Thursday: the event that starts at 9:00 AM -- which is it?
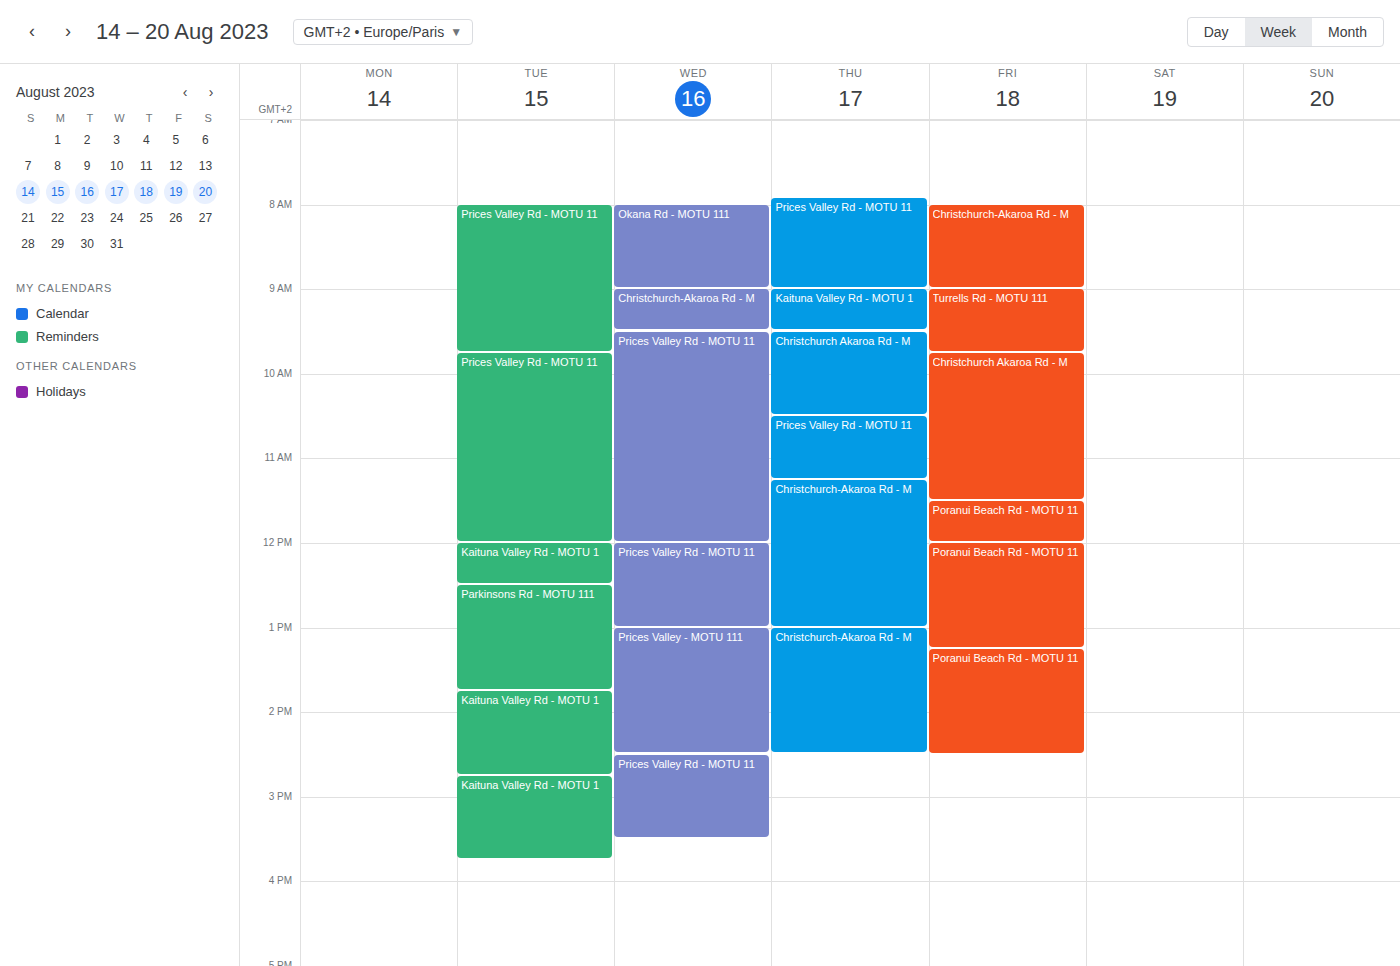
"Kaituna Valley Rd - MOTU 1"